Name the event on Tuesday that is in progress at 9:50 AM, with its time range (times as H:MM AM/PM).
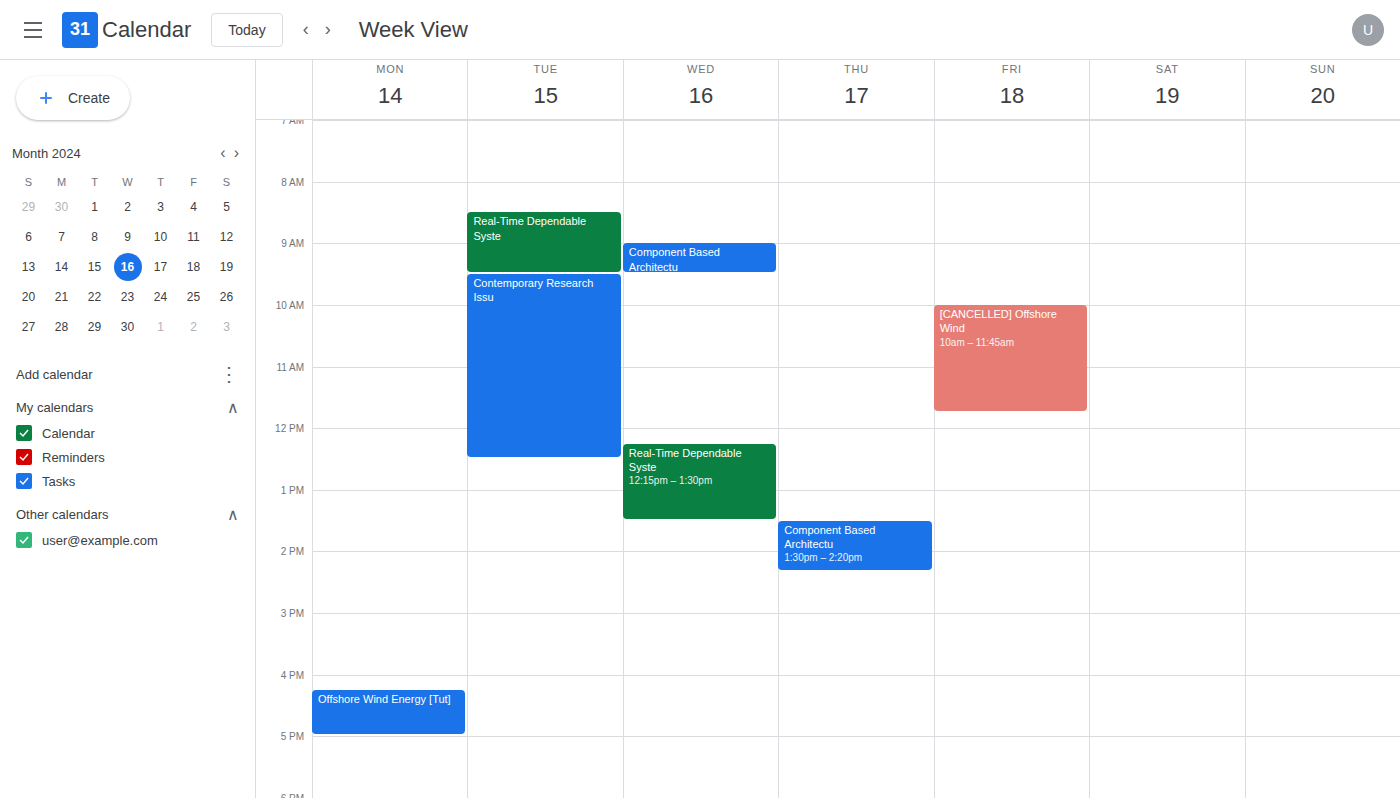
"Contemporary Research Issu", 9:30 AM to 12:30 PM